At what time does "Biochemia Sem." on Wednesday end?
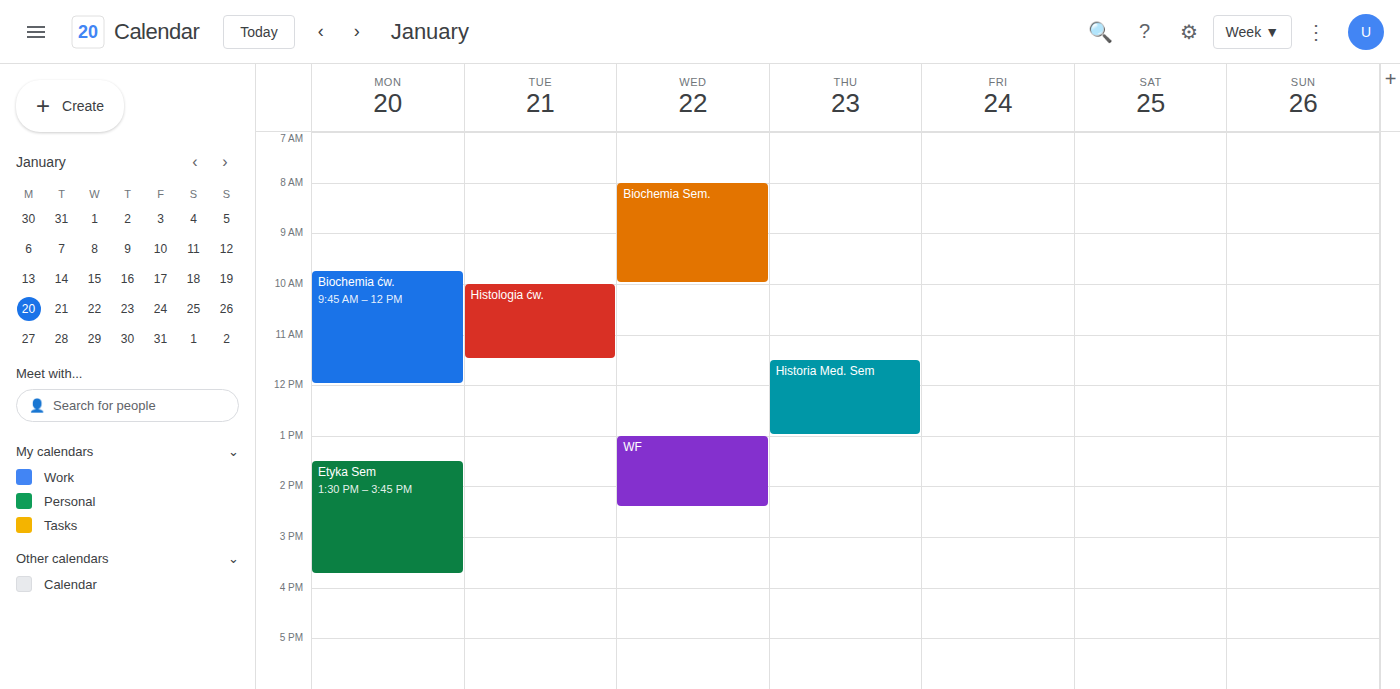
10:00 AM